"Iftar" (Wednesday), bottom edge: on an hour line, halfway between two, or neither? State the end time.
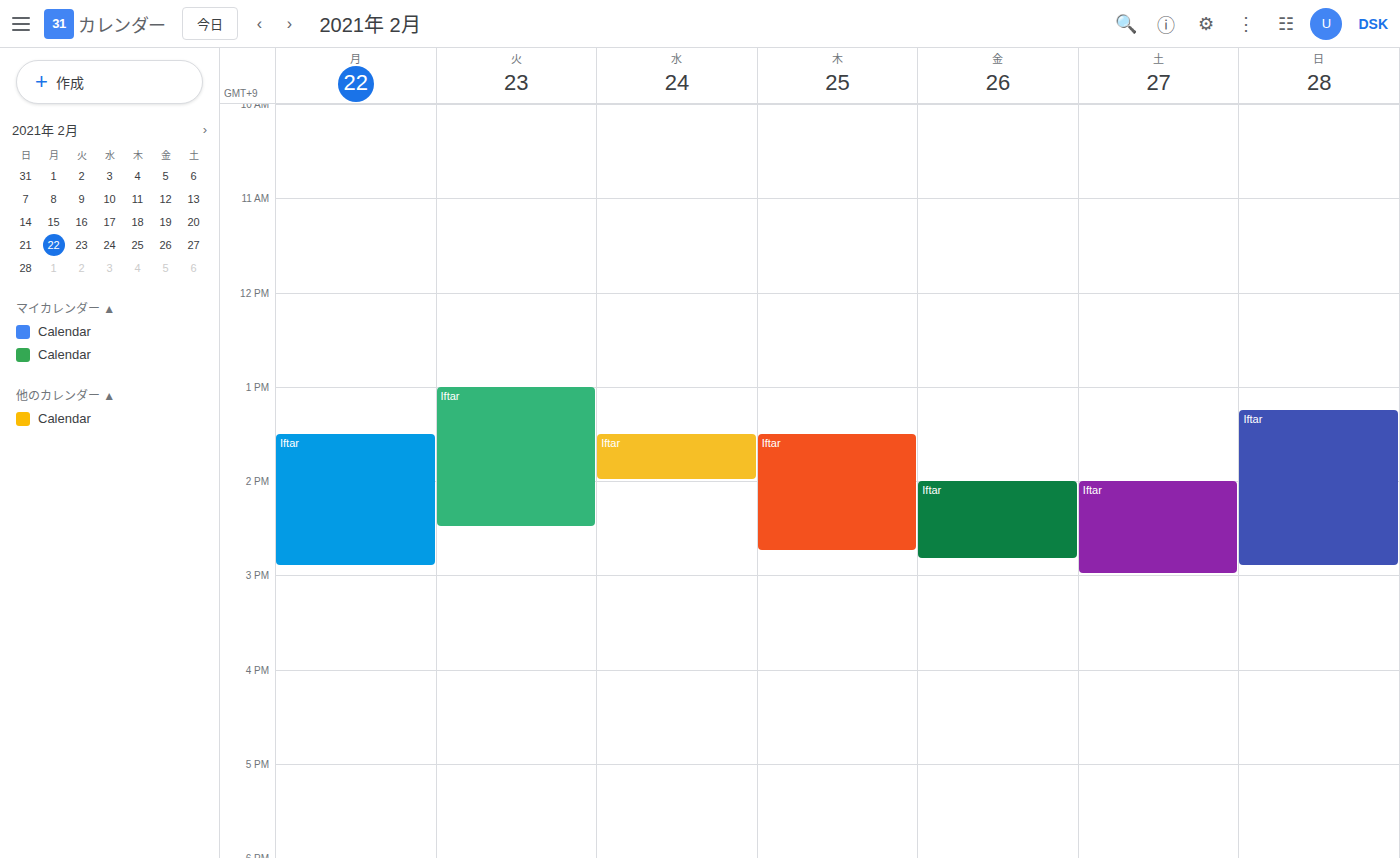
2:00 PM -- exactly on the 2 PM line.